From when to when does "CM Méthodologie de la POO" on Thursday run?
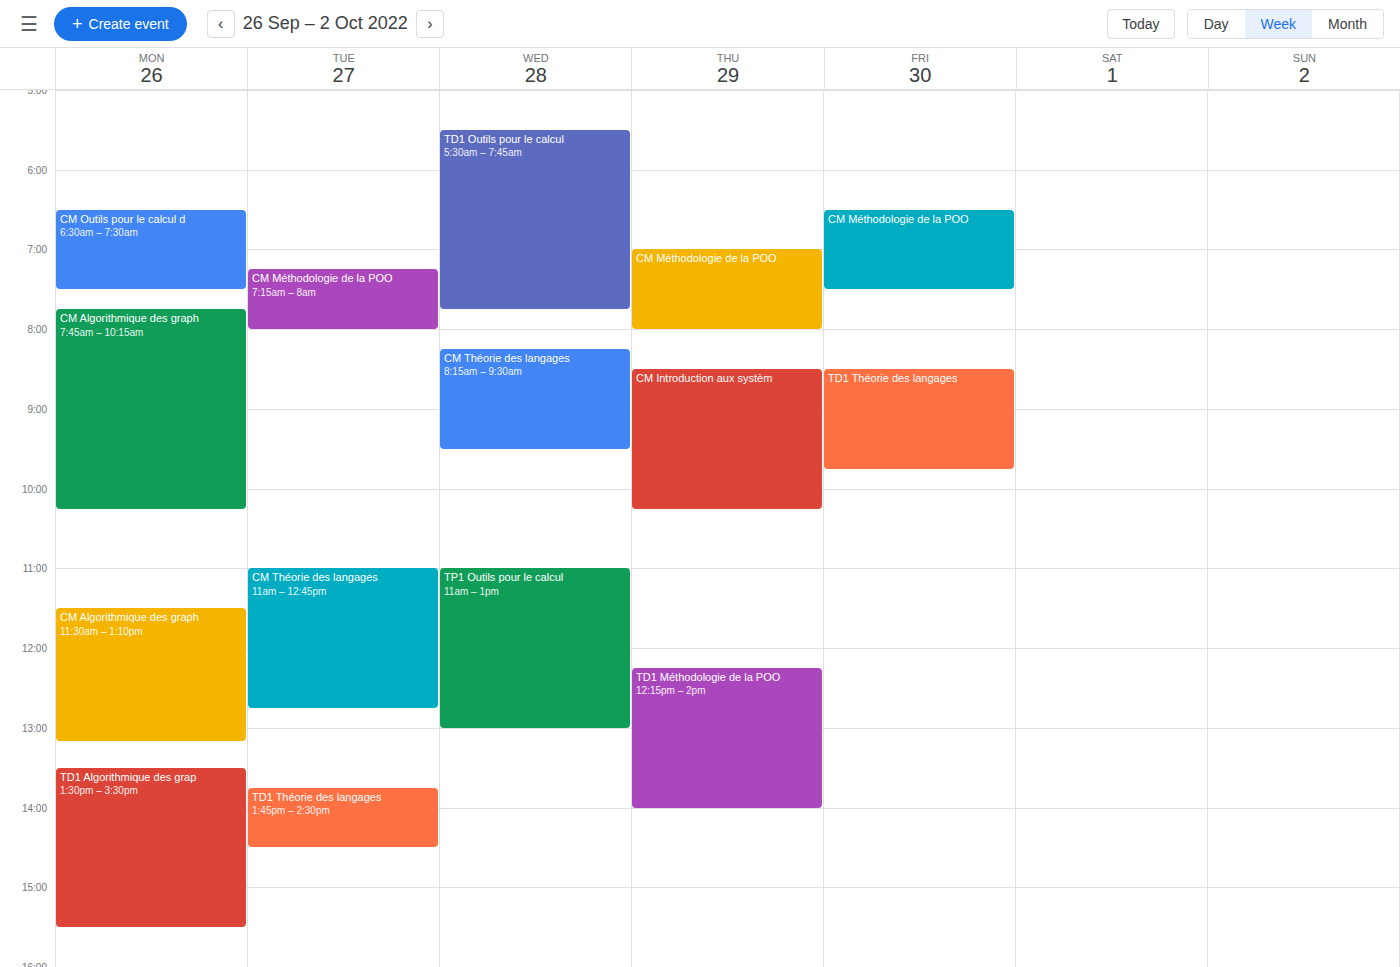
07:00 to 08:00